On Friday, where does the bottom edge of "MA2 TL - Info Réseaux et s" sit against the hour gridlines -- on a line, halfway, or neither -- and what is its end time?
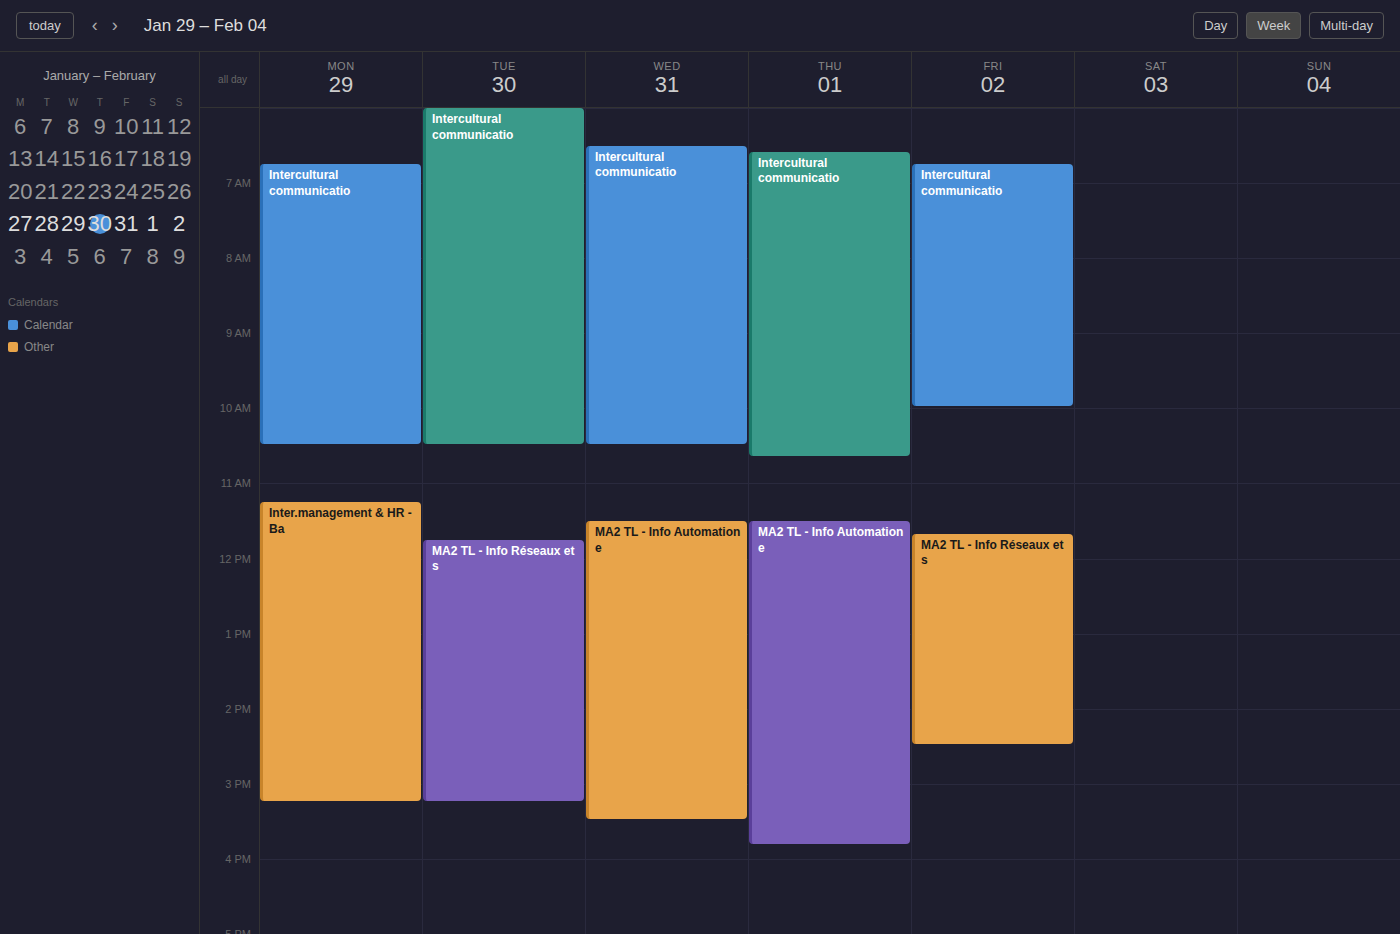
2:30 PM -- halfway between the 2 PM and 3 PM lines.